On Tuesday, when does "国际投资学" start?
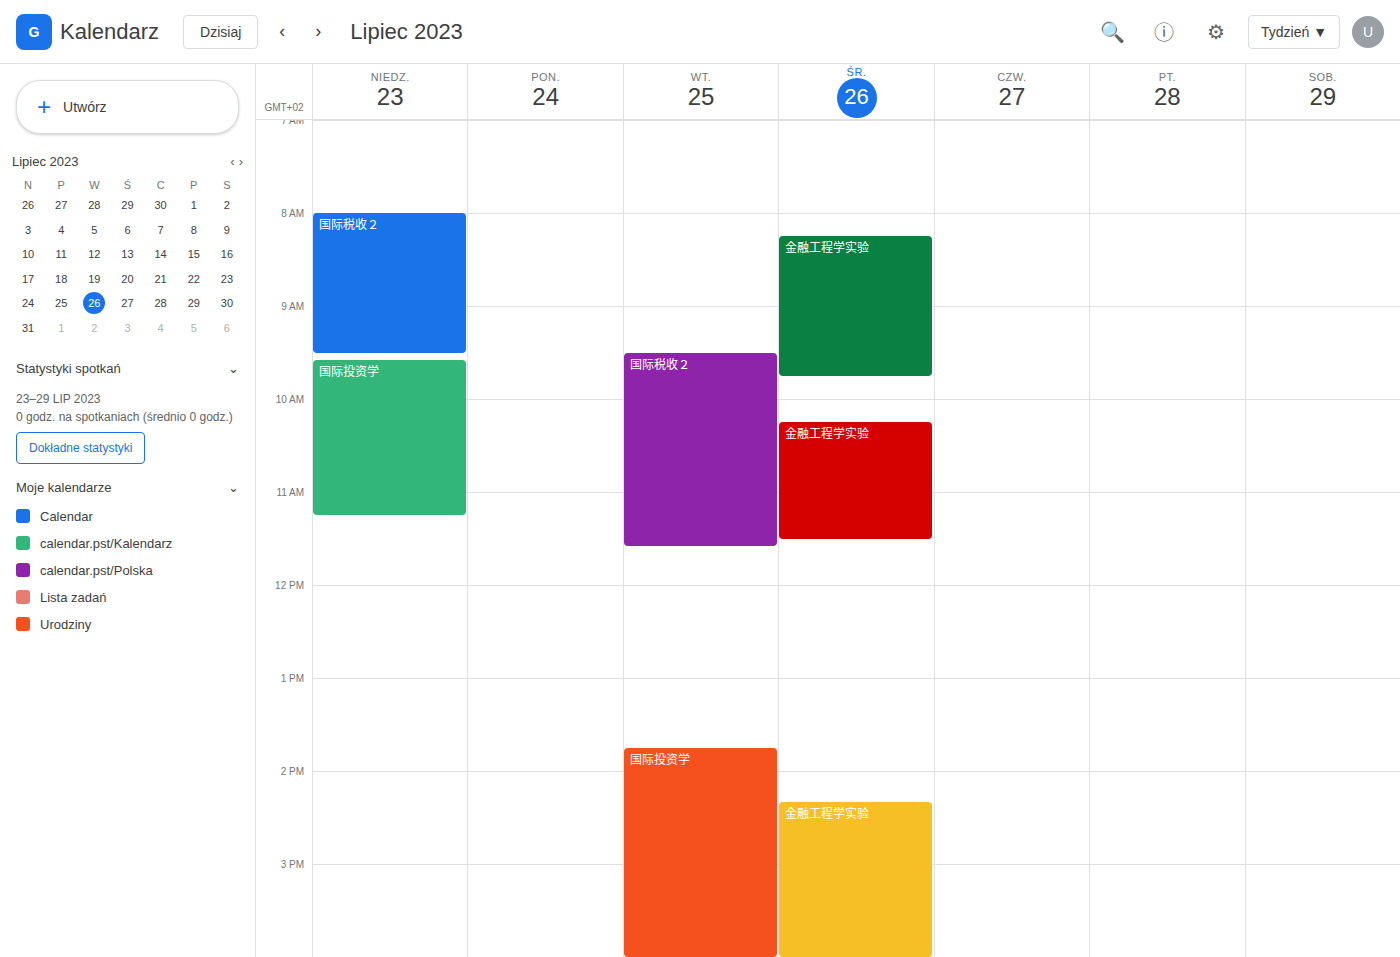
1:45 PM